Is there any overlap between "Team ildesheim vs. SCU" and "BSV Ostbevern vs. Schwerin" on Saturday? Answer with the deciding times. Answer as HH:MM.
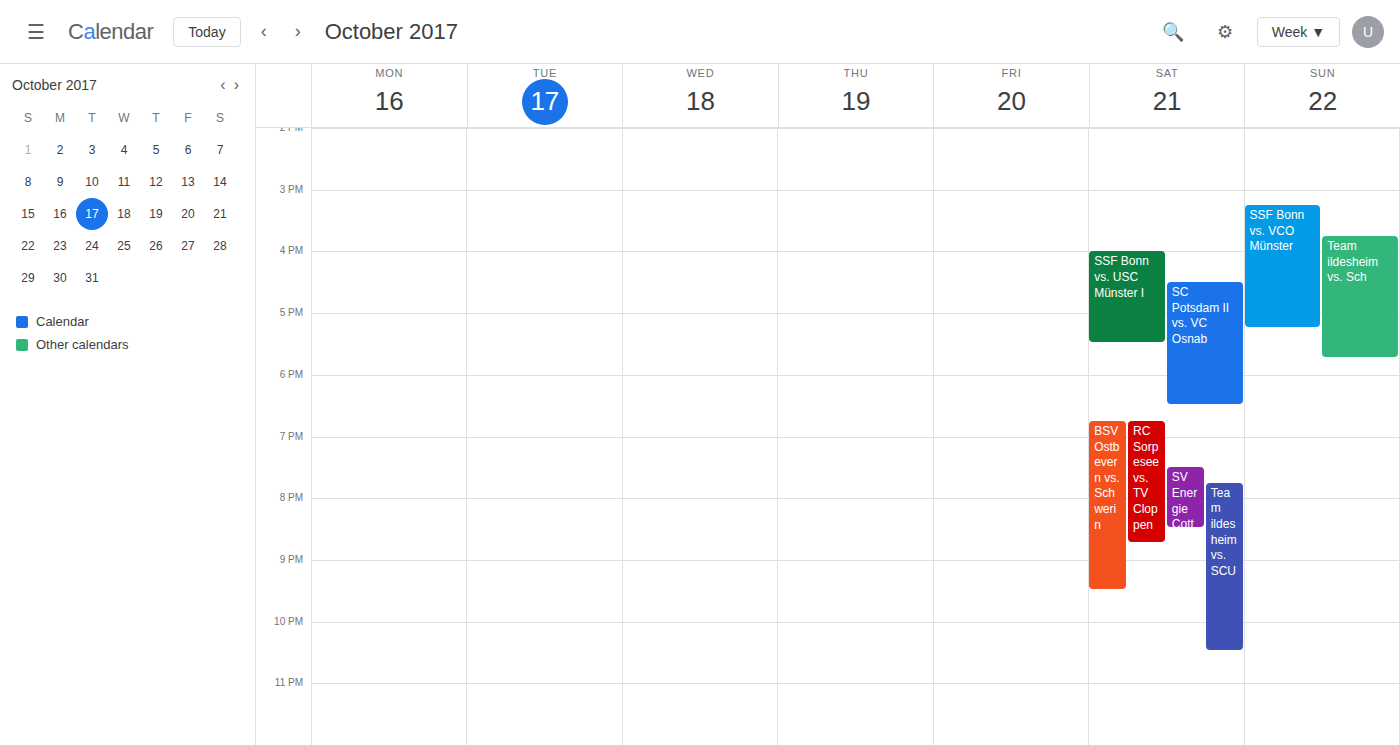
"Team ildesheim vs. SCU" starts at 19:45, before "BSV Ostbevern vs. Schwerin" ends at 21:30 -- they overlap.